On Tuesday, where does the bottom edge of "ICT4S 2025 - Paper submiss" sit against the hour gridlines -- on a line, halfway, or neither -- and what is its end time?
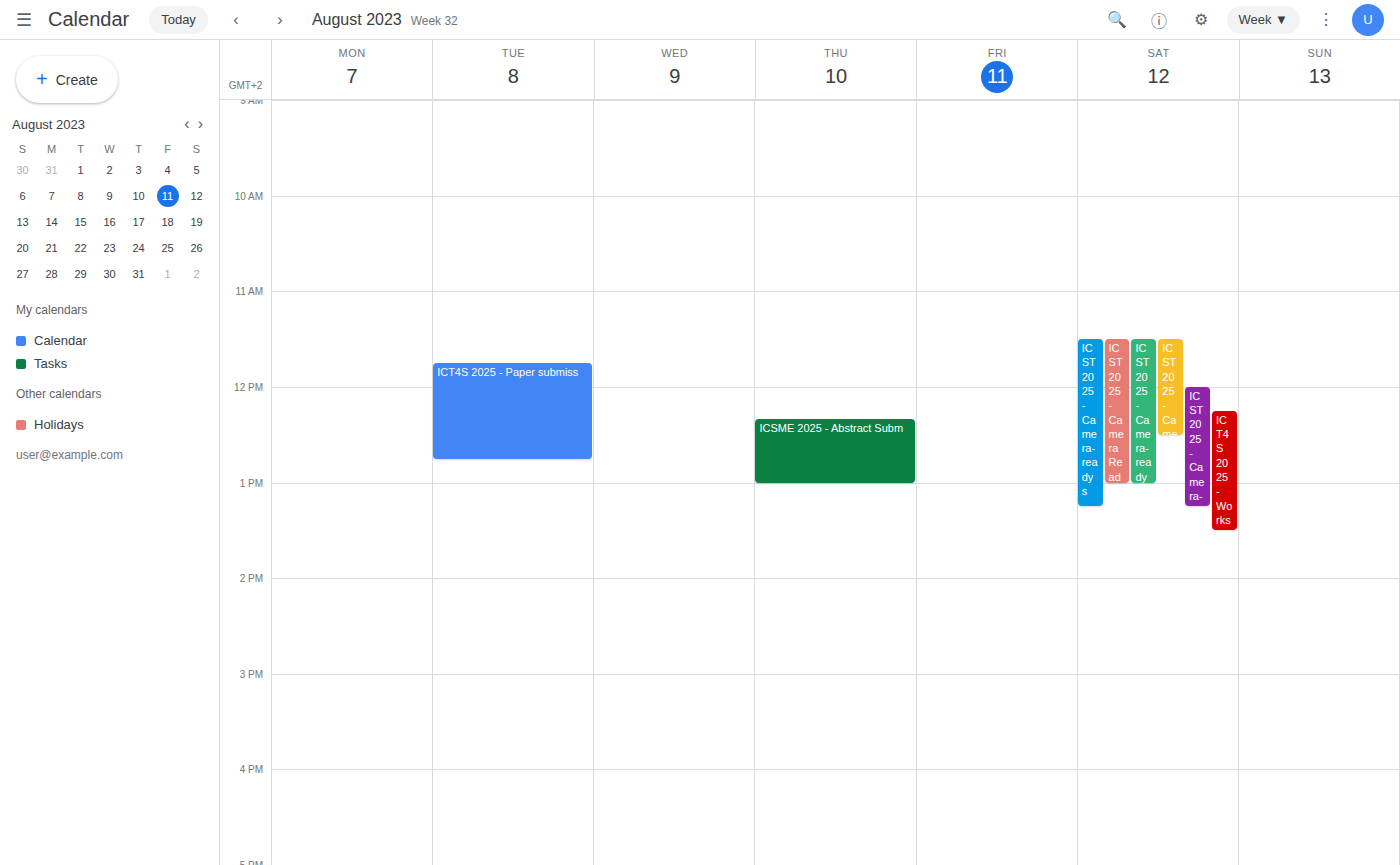
12:45 PM -- neither: three quarters of the way from the 12 PM line to the 1 PM line.